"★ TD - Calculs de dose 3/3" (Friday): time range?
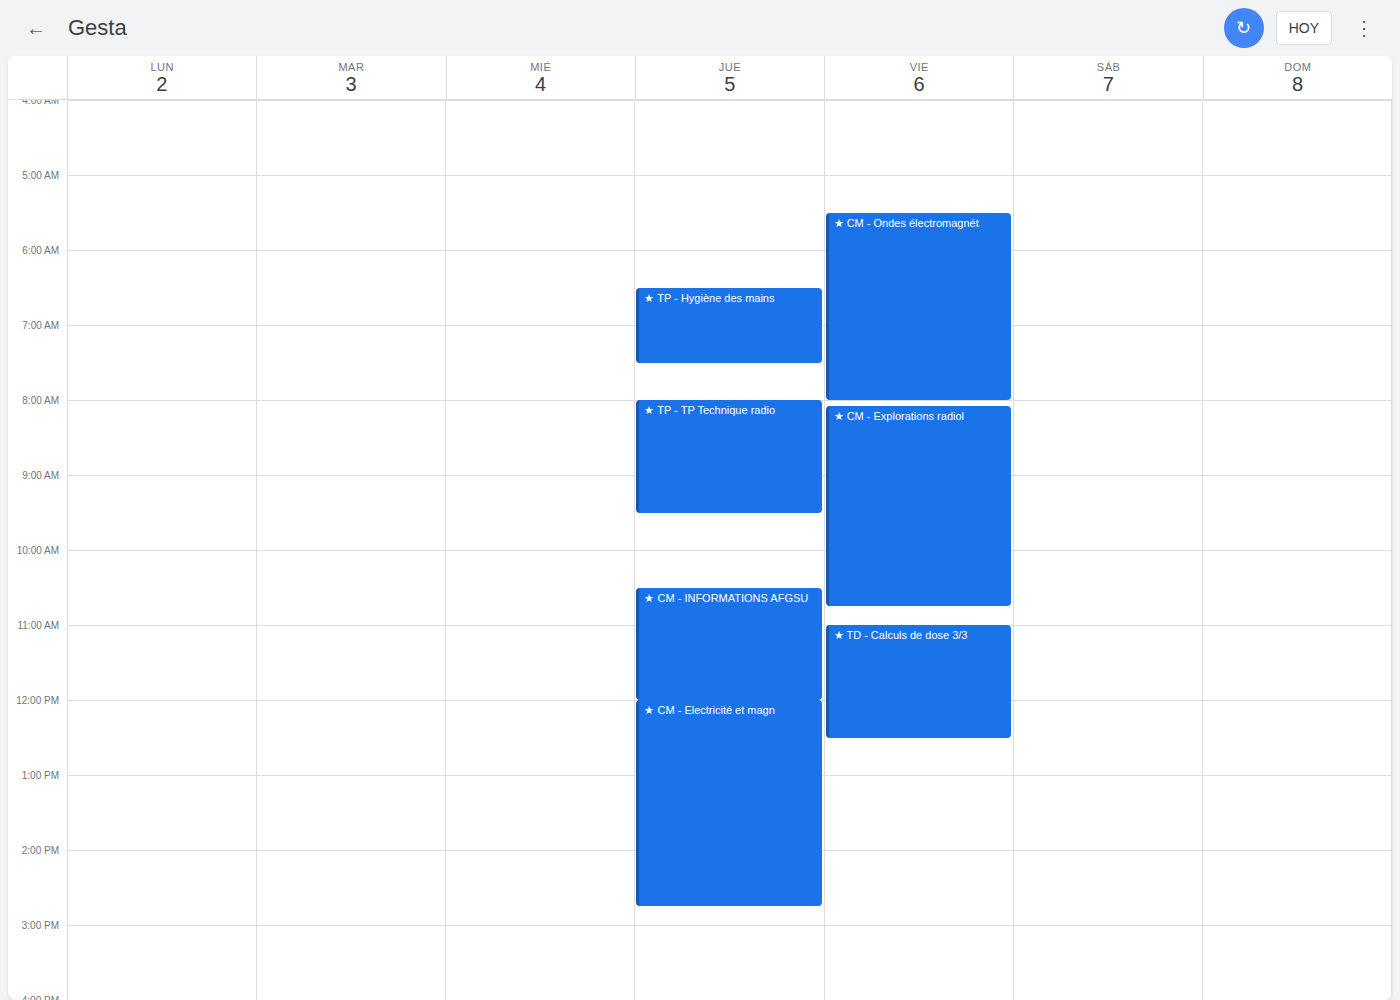
11:00 AM to 12:30 PM